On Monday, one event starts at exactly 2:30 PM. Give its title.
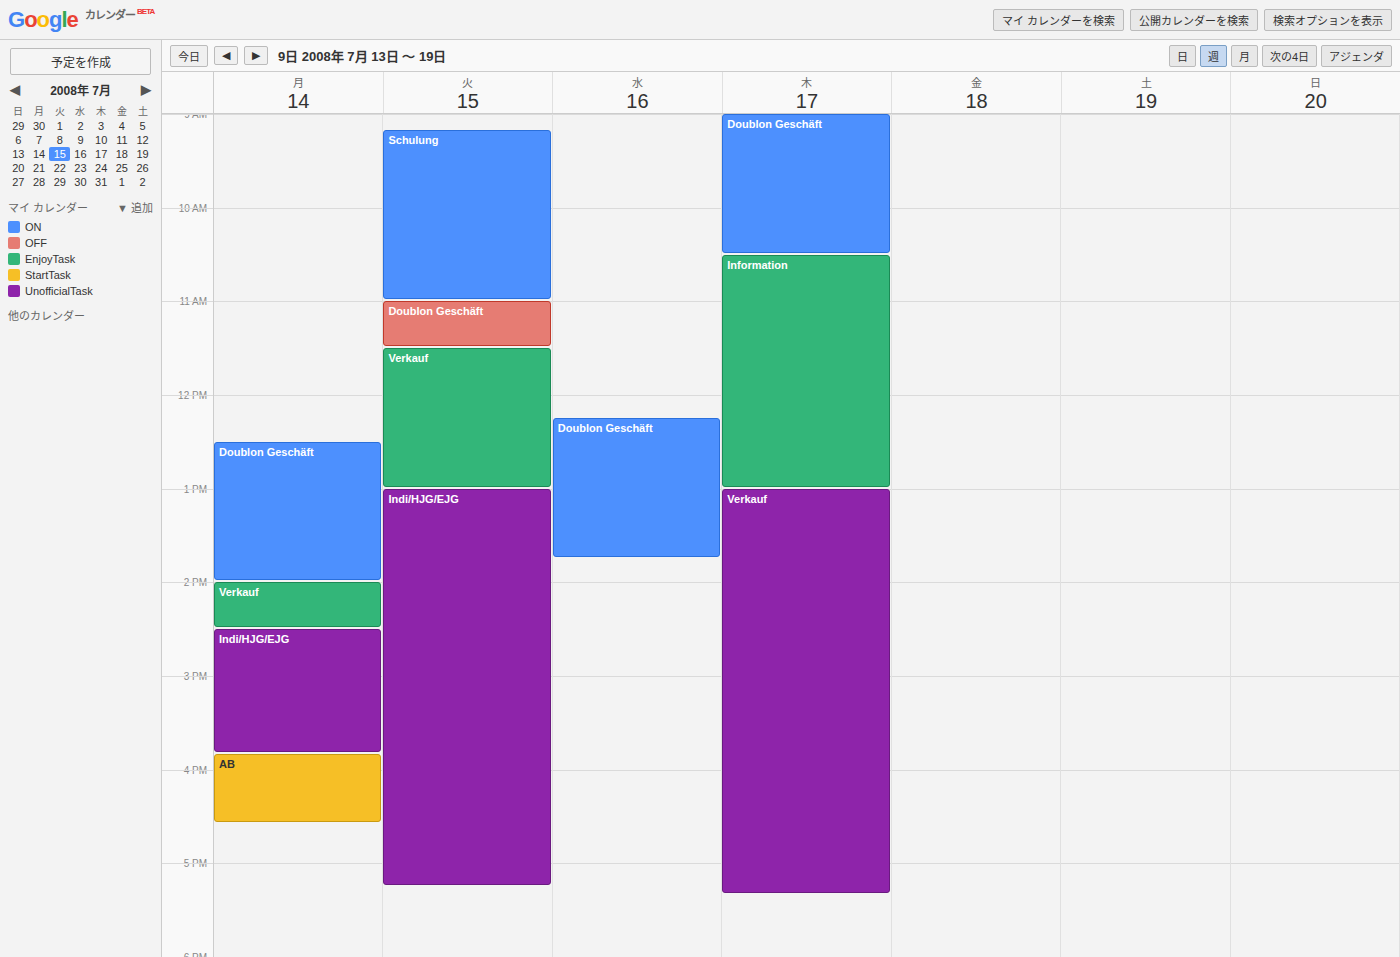
"Indi/HJG/EJG"